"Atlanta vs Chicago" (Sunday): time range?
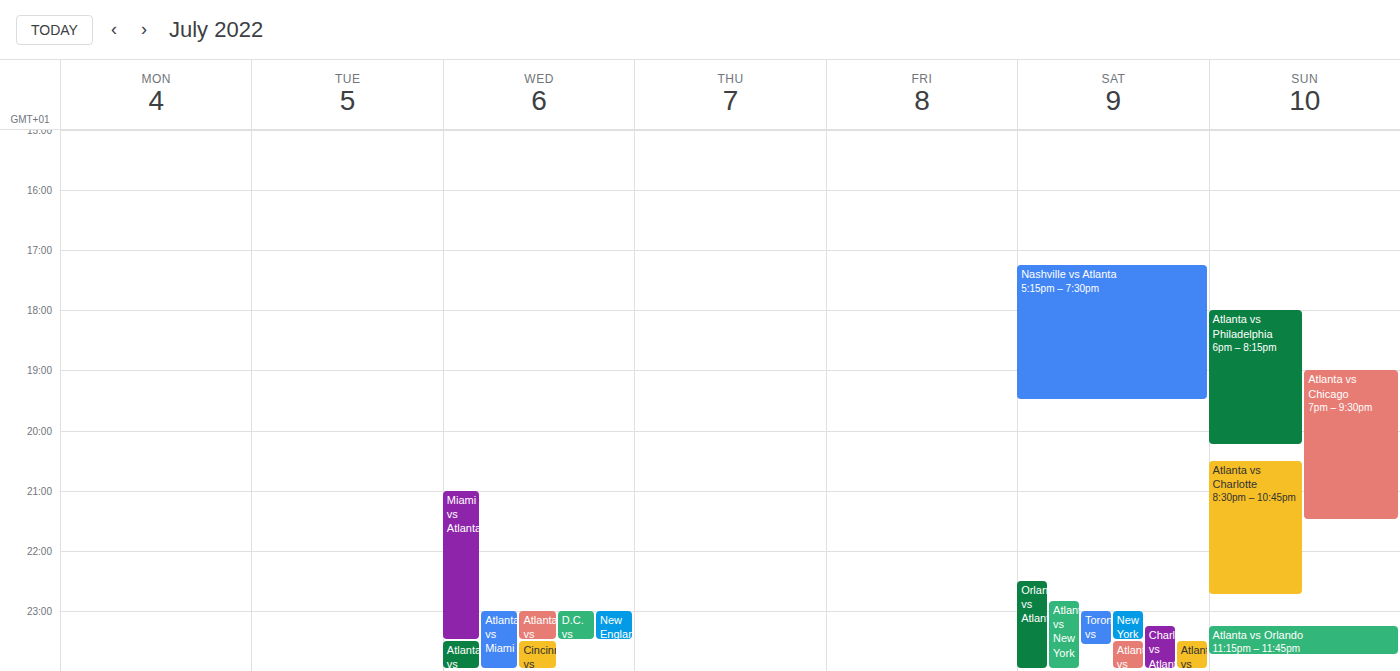
19:00 to 21:30